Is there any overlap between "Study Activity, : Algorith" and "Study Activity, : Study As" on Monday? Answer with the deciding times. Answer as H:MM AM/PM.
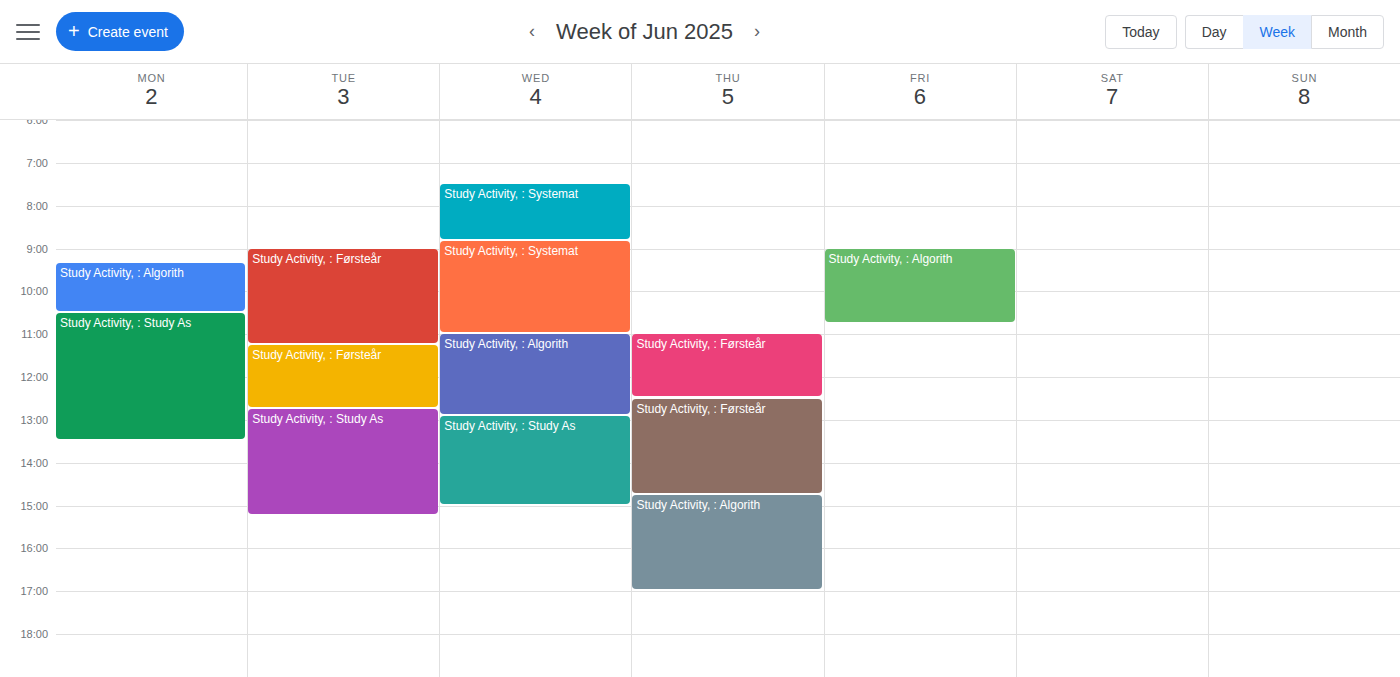
"Study Activity, : Algorith" ends at 10:30 AM, exactly when "Study Activity, : Study As" starts -- they touch but do not overlap.